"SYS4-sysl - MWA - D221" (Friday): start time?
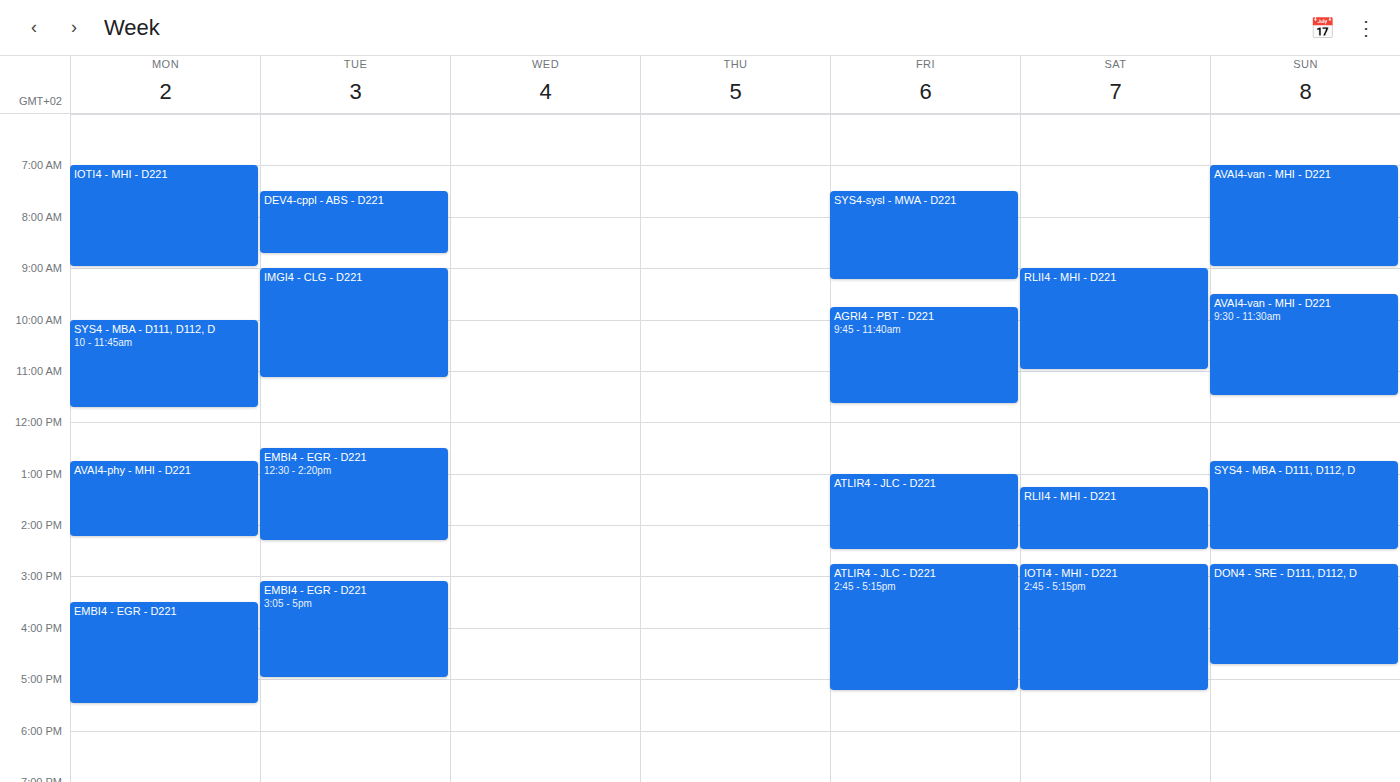
7:30 AM